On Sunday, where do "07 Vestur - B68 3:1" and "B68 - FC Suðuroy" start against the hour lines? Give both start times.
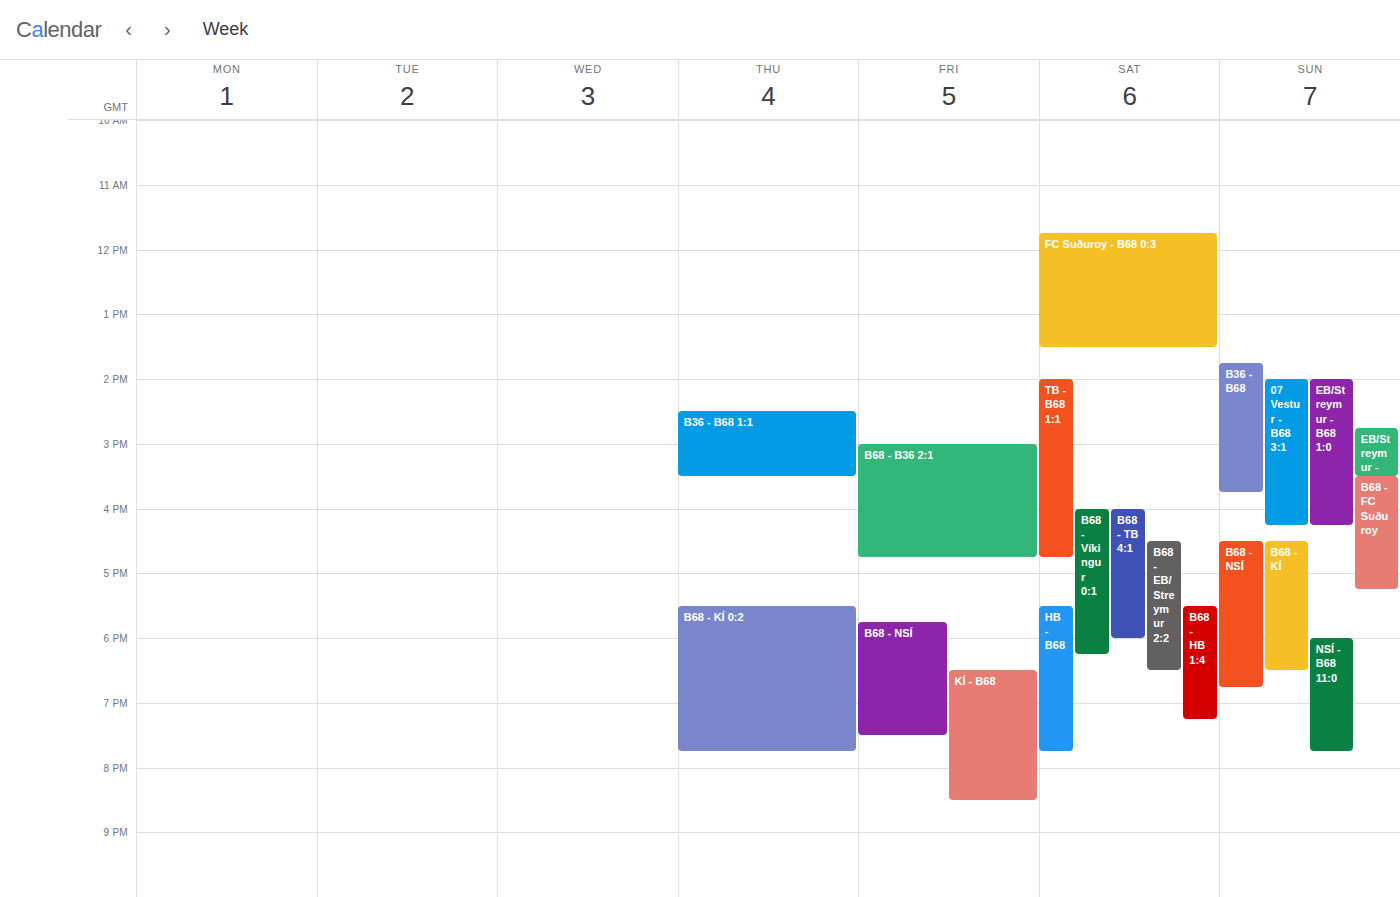
"07 Vestur - B68 3:1": 2:00 PM, exactly on the 2 PM line. "B68 - FC Suðuroy": 3:30 PM, halfway between the 3 PM and 4 PM lines.